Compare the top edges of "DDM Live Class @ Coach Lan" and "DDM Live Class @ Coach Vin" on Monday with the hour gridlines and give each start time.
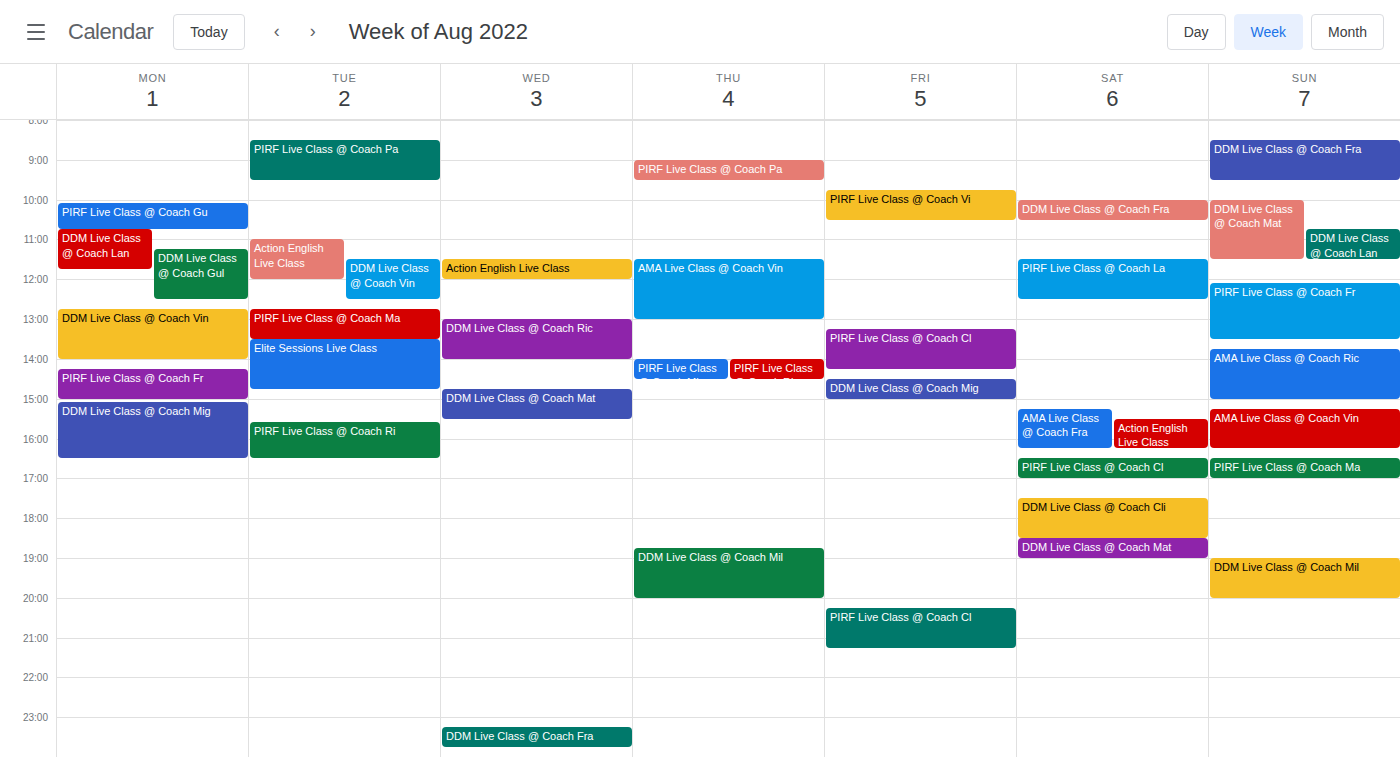
"DDM Live Class @ Coach Lan": 10:45 AM, neither: three quarters of the way from the 10 AM line to the 11 AM line. "DDM Live Class @ Coach Vin": 12:45 PM, neither: three quarters of the way from the 12 PM line to the 1 PM line.